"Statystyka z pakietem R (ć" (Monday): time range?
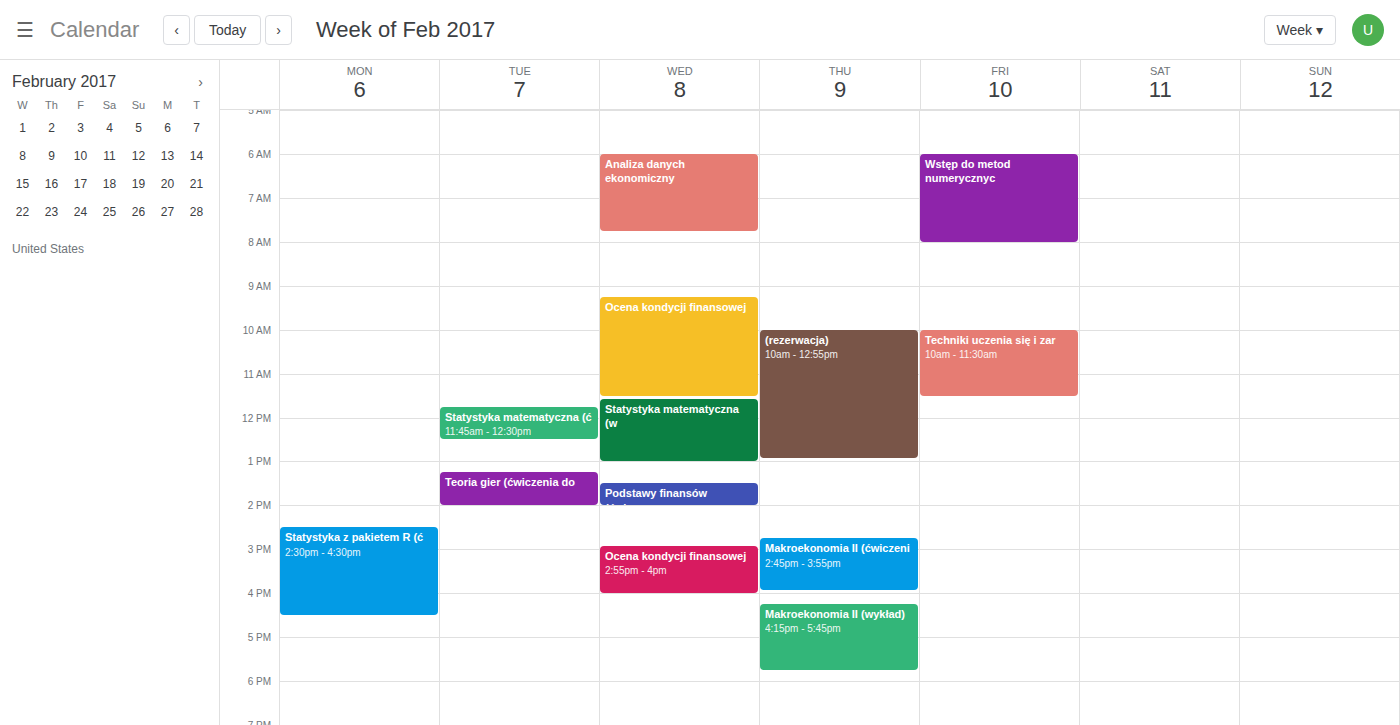
2:30 PM to 4:30 PM